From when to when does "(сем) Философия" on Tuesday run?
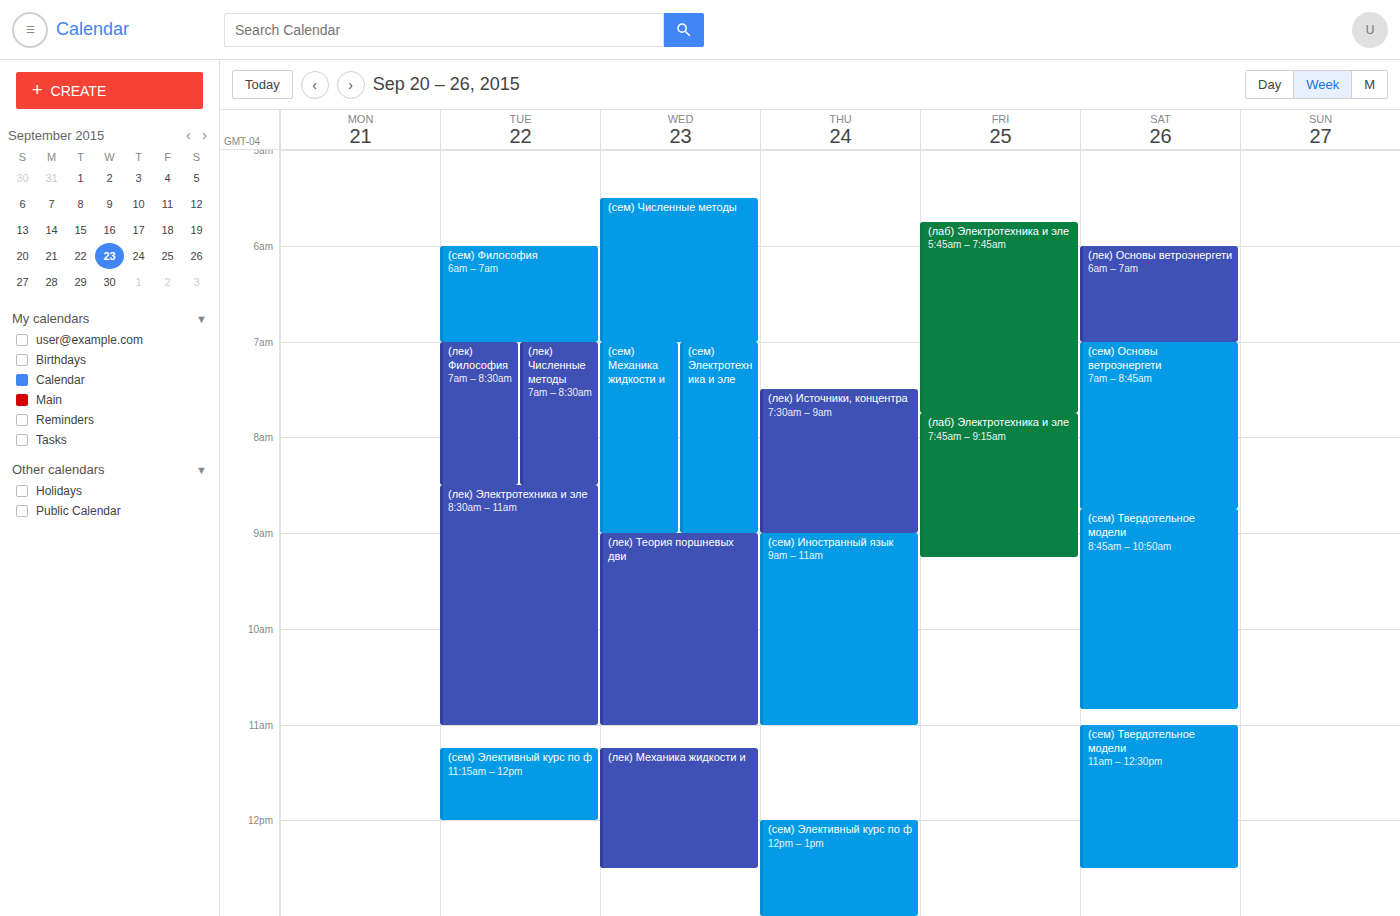
06:00 to 07:00